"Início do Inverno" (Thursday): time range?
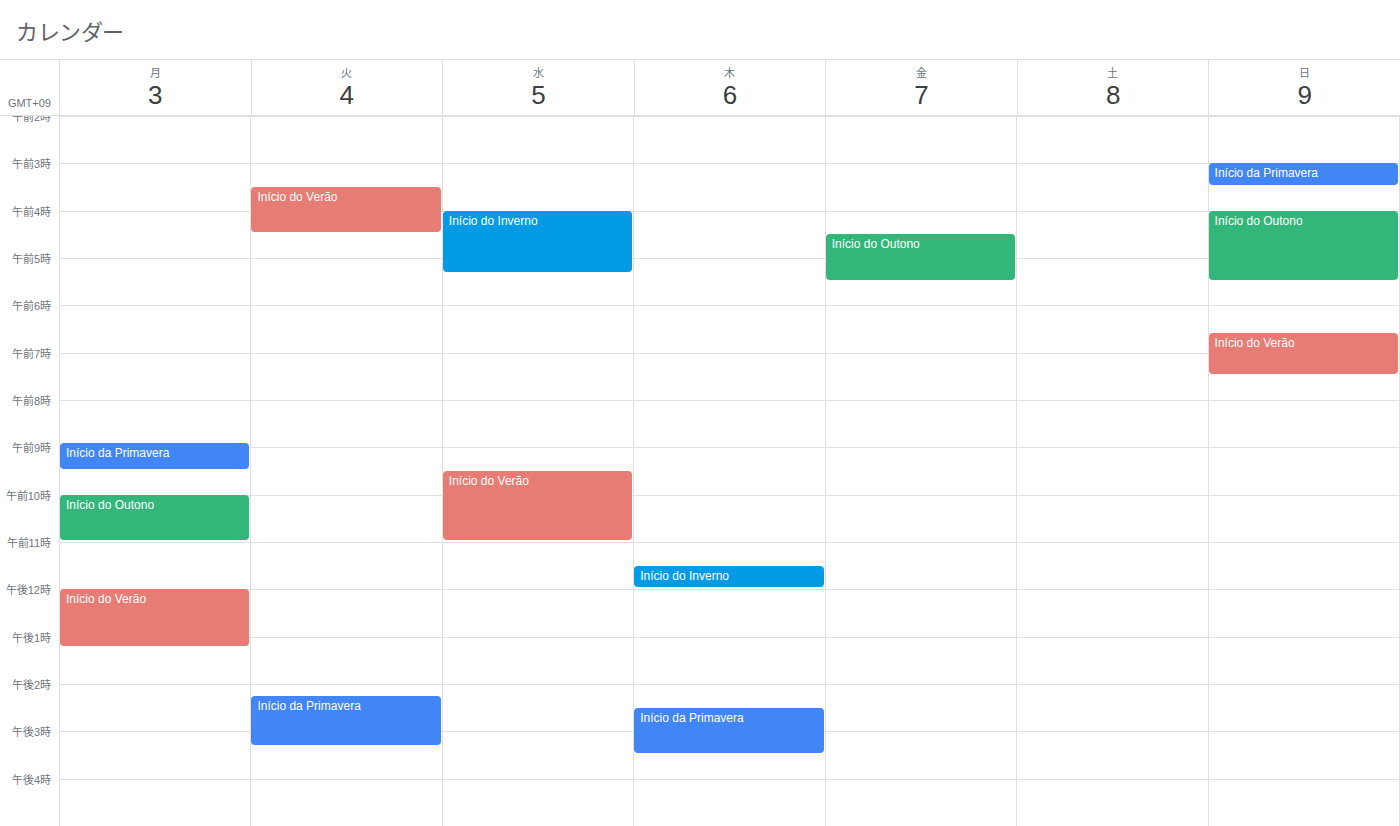
11:30 AM to 12:00 PM